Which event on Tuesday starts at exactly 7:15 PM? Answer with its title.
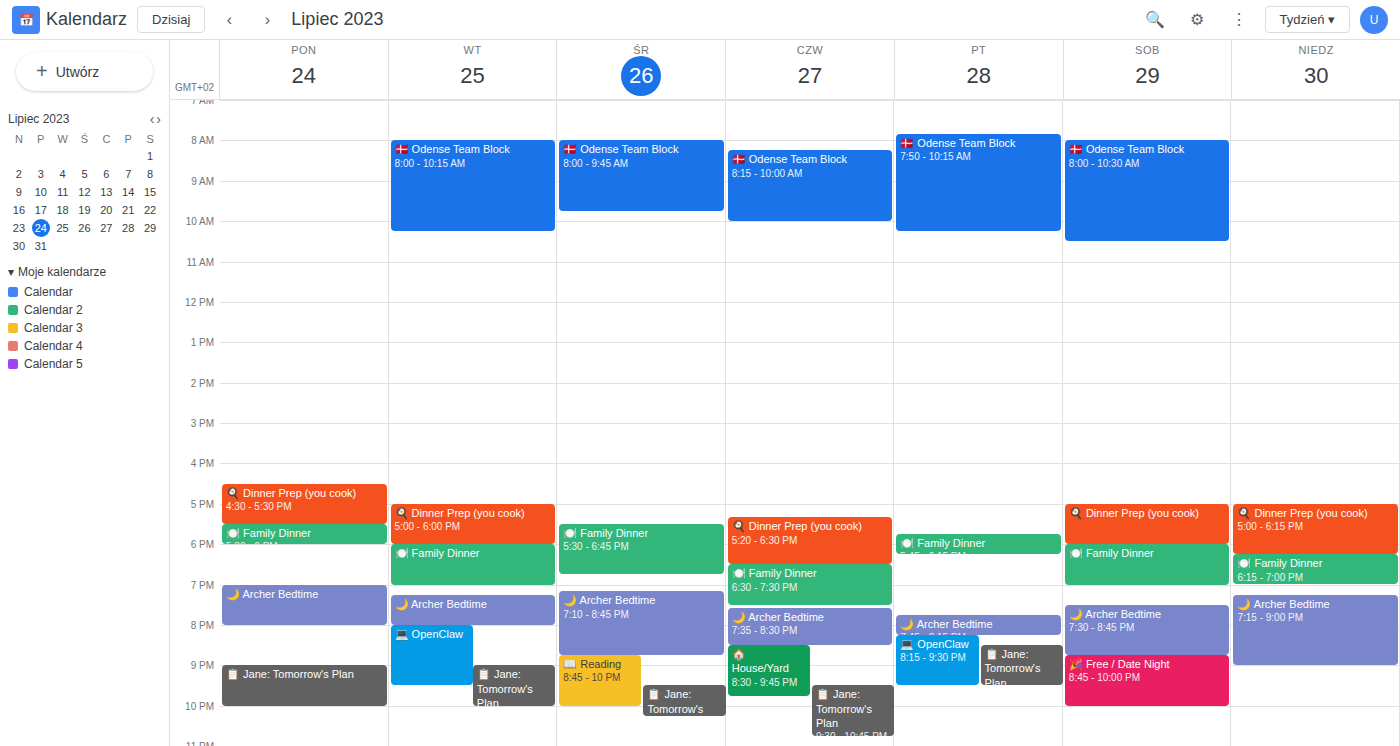
"🌙 Archer Bedtime"